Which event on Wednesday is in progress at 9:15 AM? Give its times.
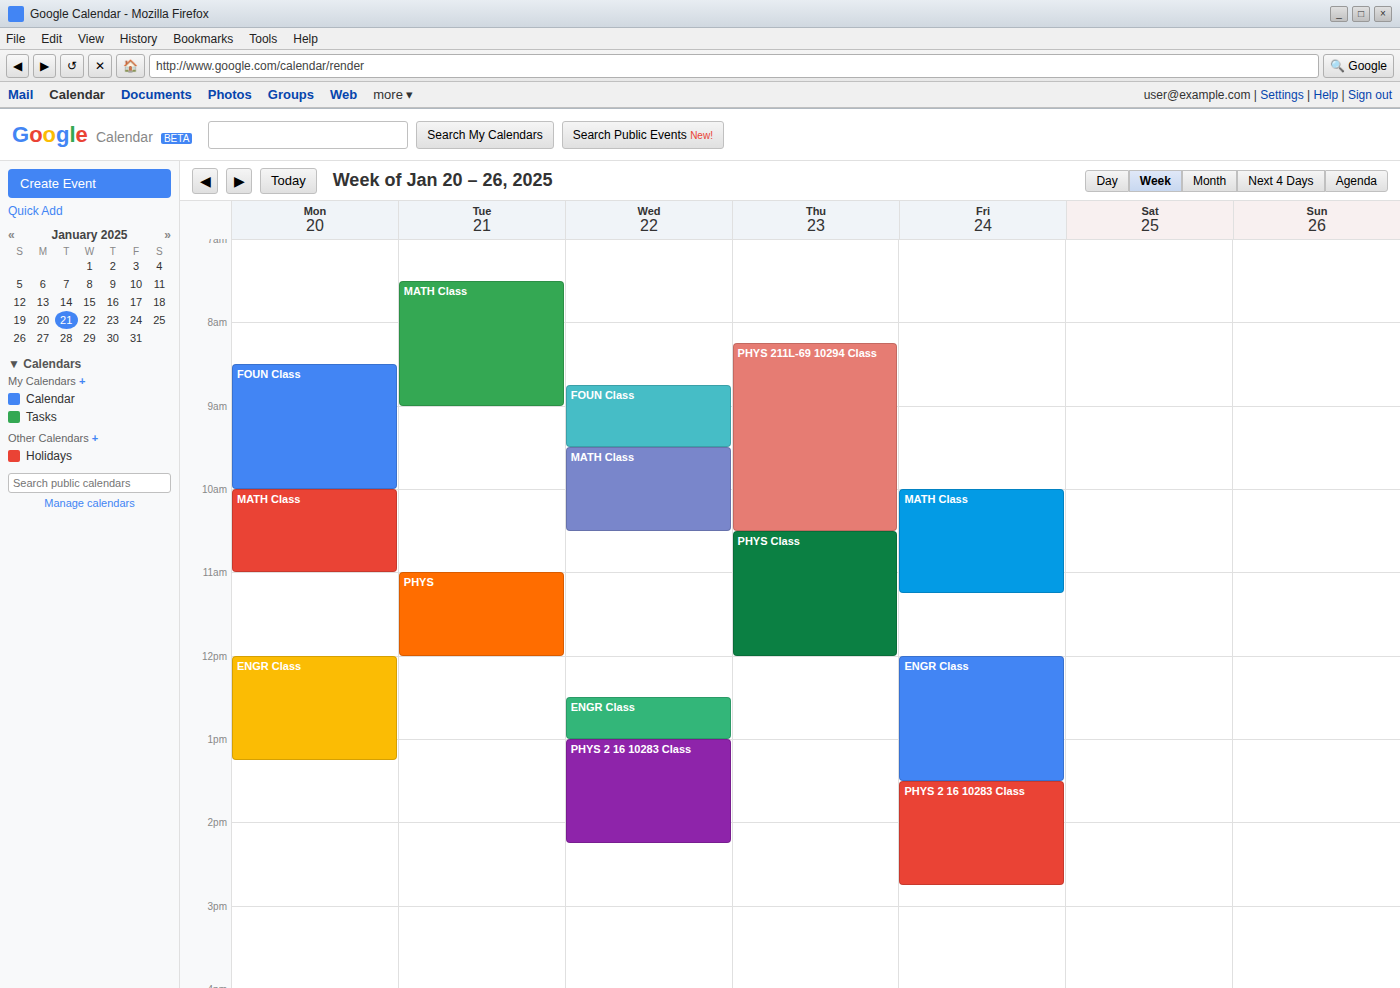
"FOUN Class", 8:45 AM to 9:30 AM